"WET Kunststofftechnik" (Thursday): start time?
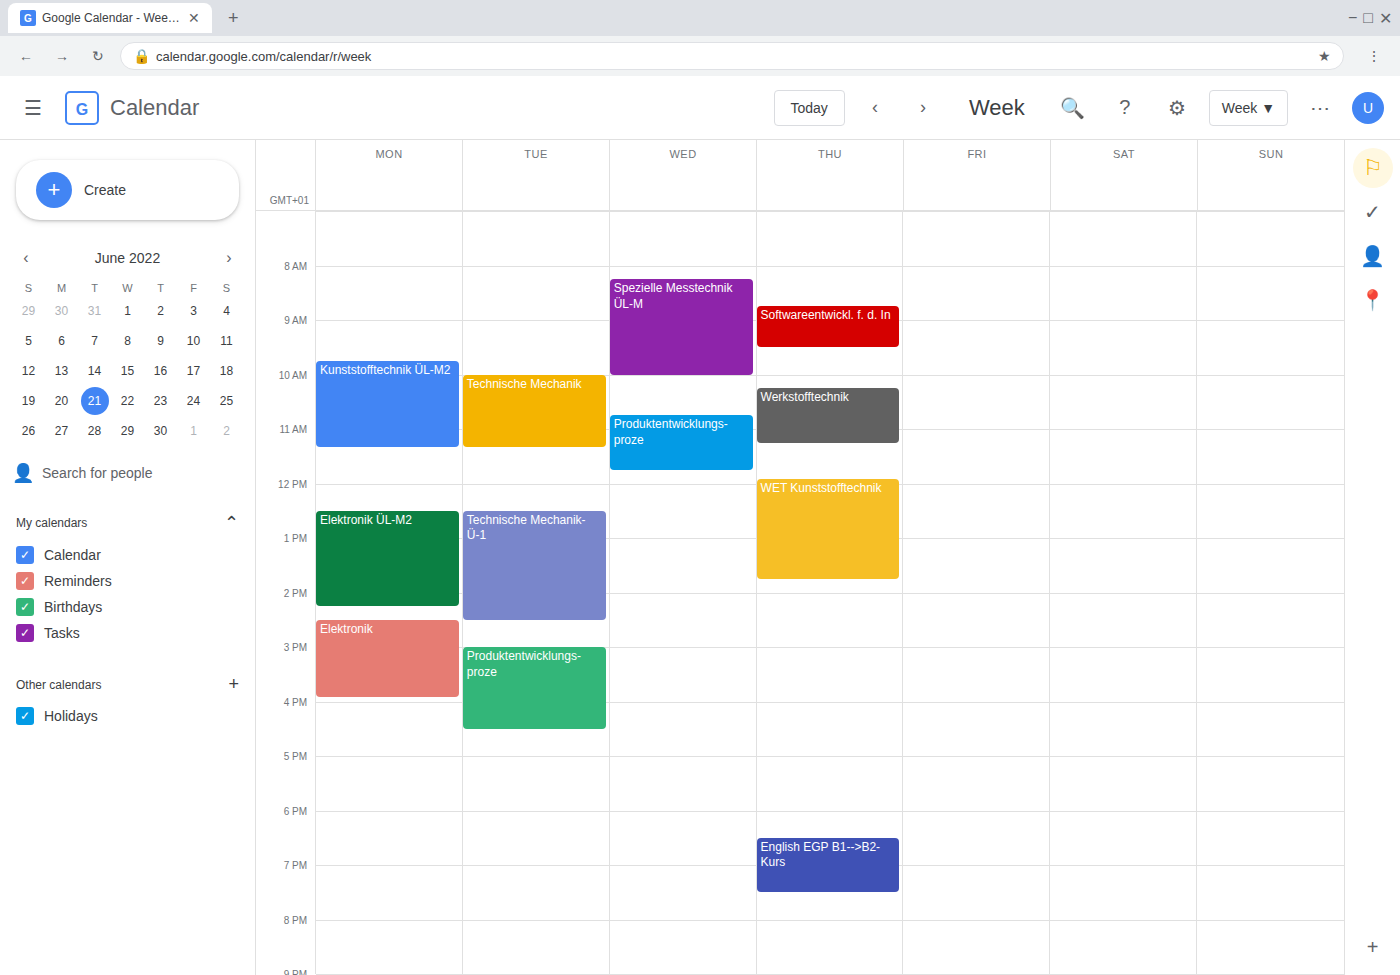
11:55 AM